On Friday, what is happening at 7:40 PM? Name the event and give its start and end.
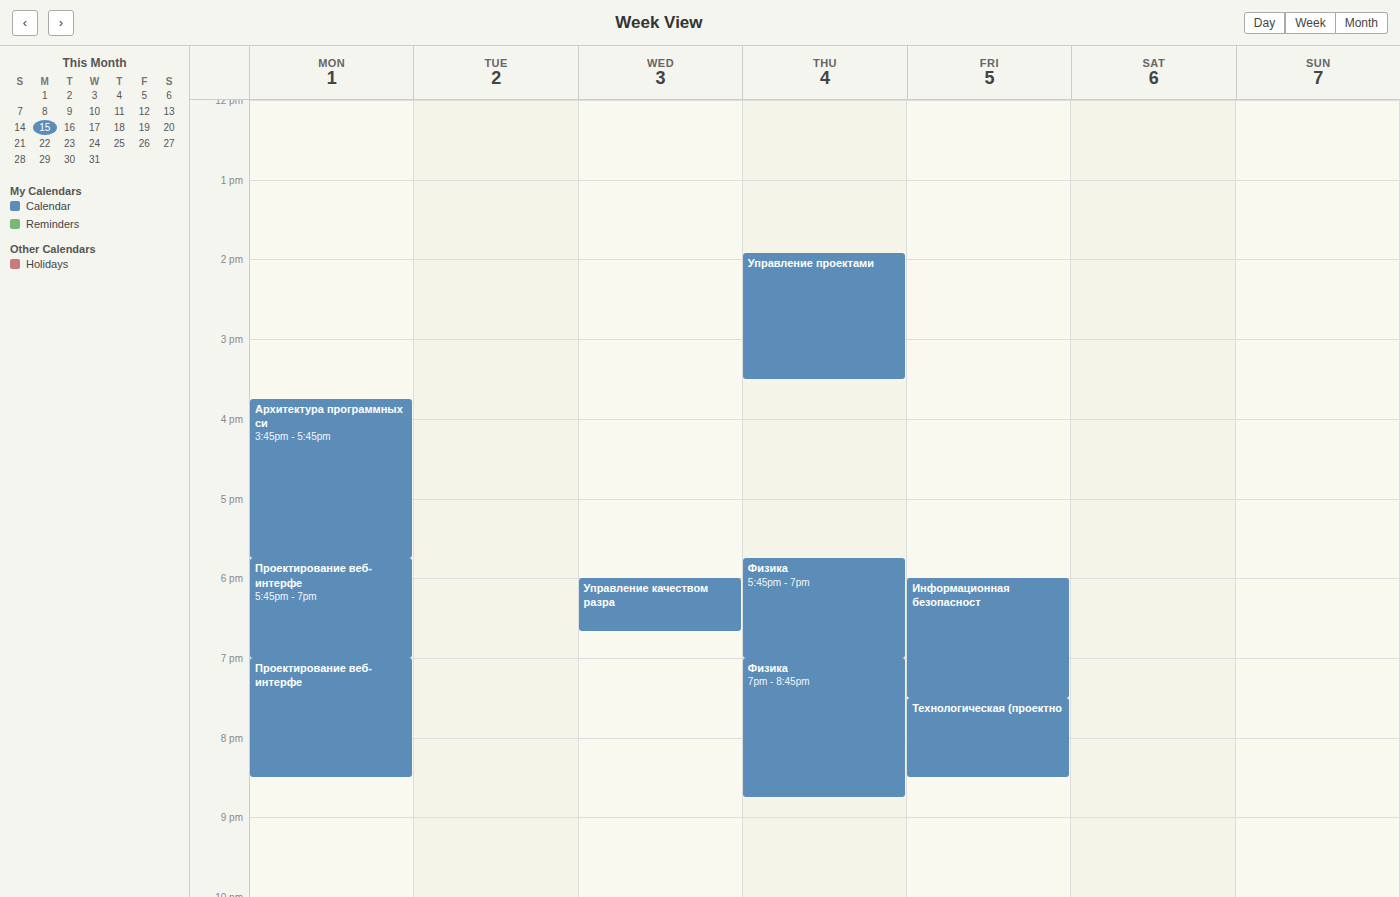
"Технологическая (проектно", 7:30 PM to 8:30 PM